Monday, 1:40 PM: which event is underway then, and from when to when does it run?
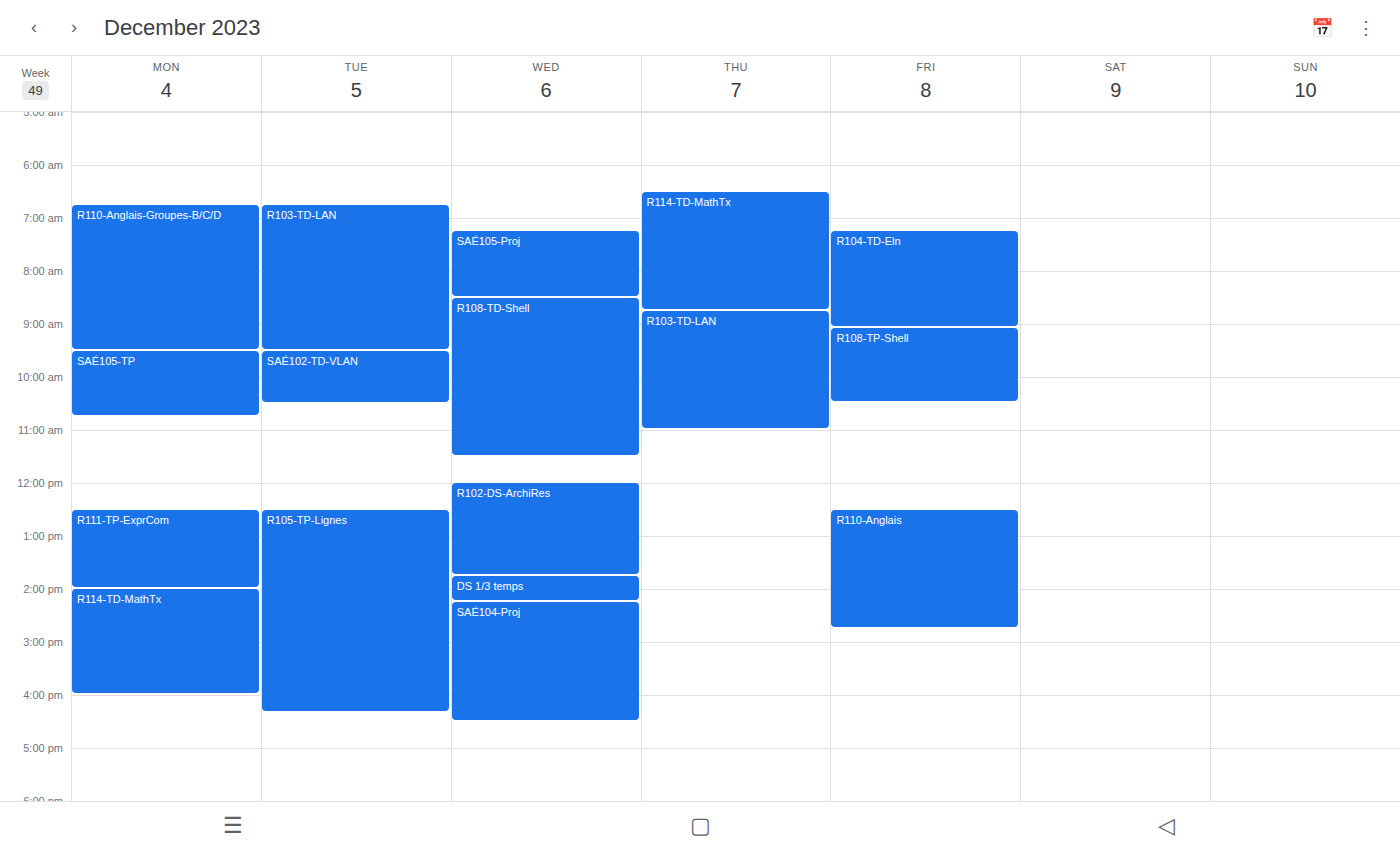
"R111-TP-ExprCom", 12:30 PM to 2:00 PM